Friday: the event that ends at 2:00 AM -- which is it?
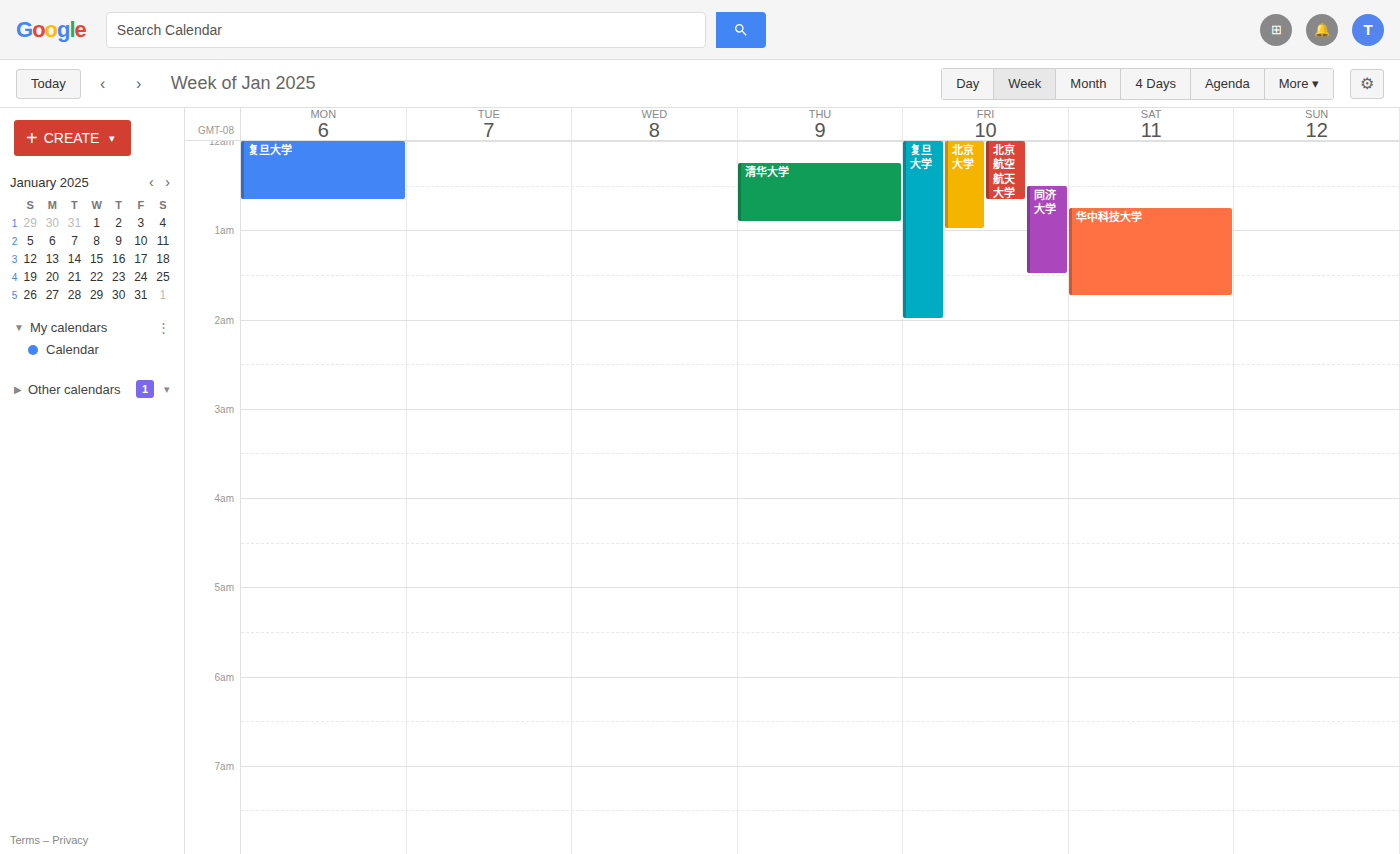
"复旦大学"